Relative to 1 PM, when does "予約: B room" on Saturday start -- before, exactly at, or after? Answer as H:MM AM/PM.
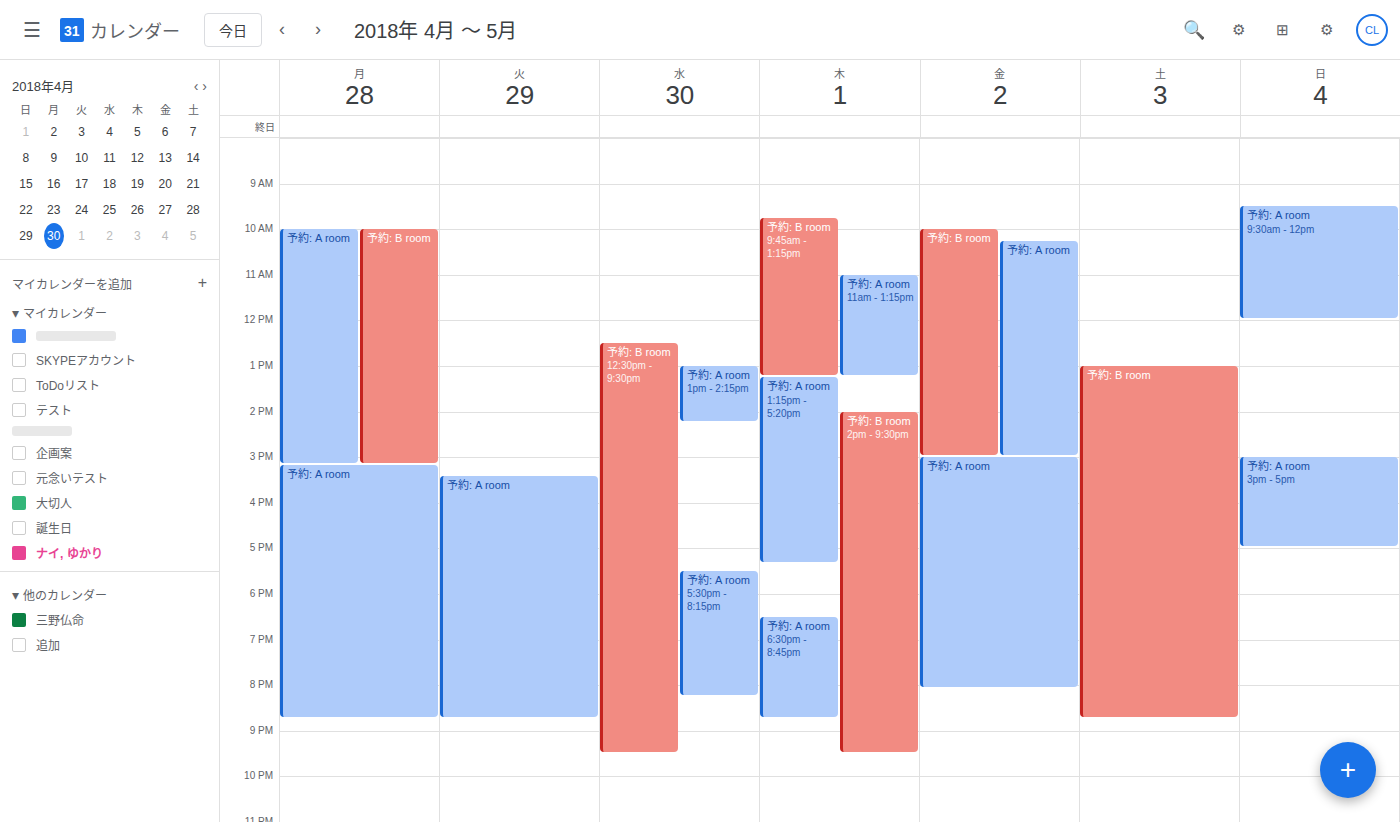
1:00 PM -- exactly at 1 PM, on the 1 PM line.